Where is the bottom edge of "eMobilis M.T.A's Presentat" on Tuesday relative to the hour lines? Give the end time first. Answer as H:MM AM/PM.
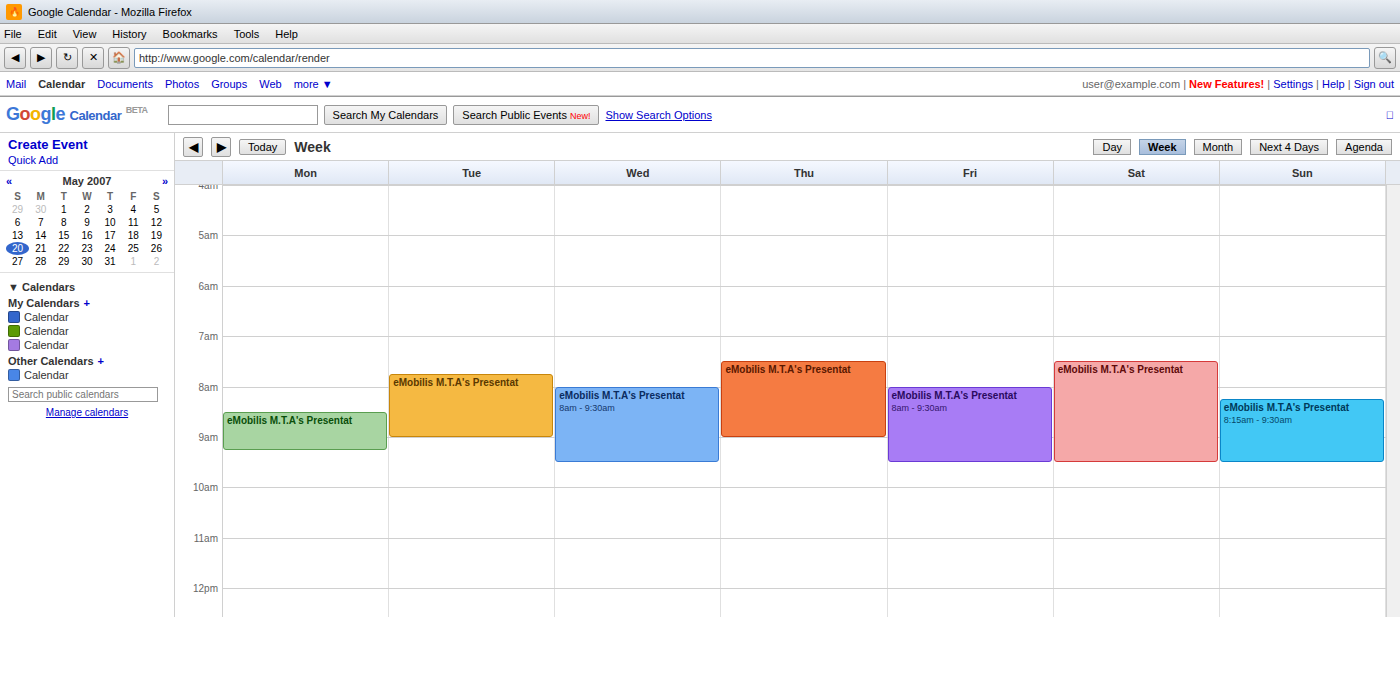
9:00 AM -- exactly on the 9 AM line.